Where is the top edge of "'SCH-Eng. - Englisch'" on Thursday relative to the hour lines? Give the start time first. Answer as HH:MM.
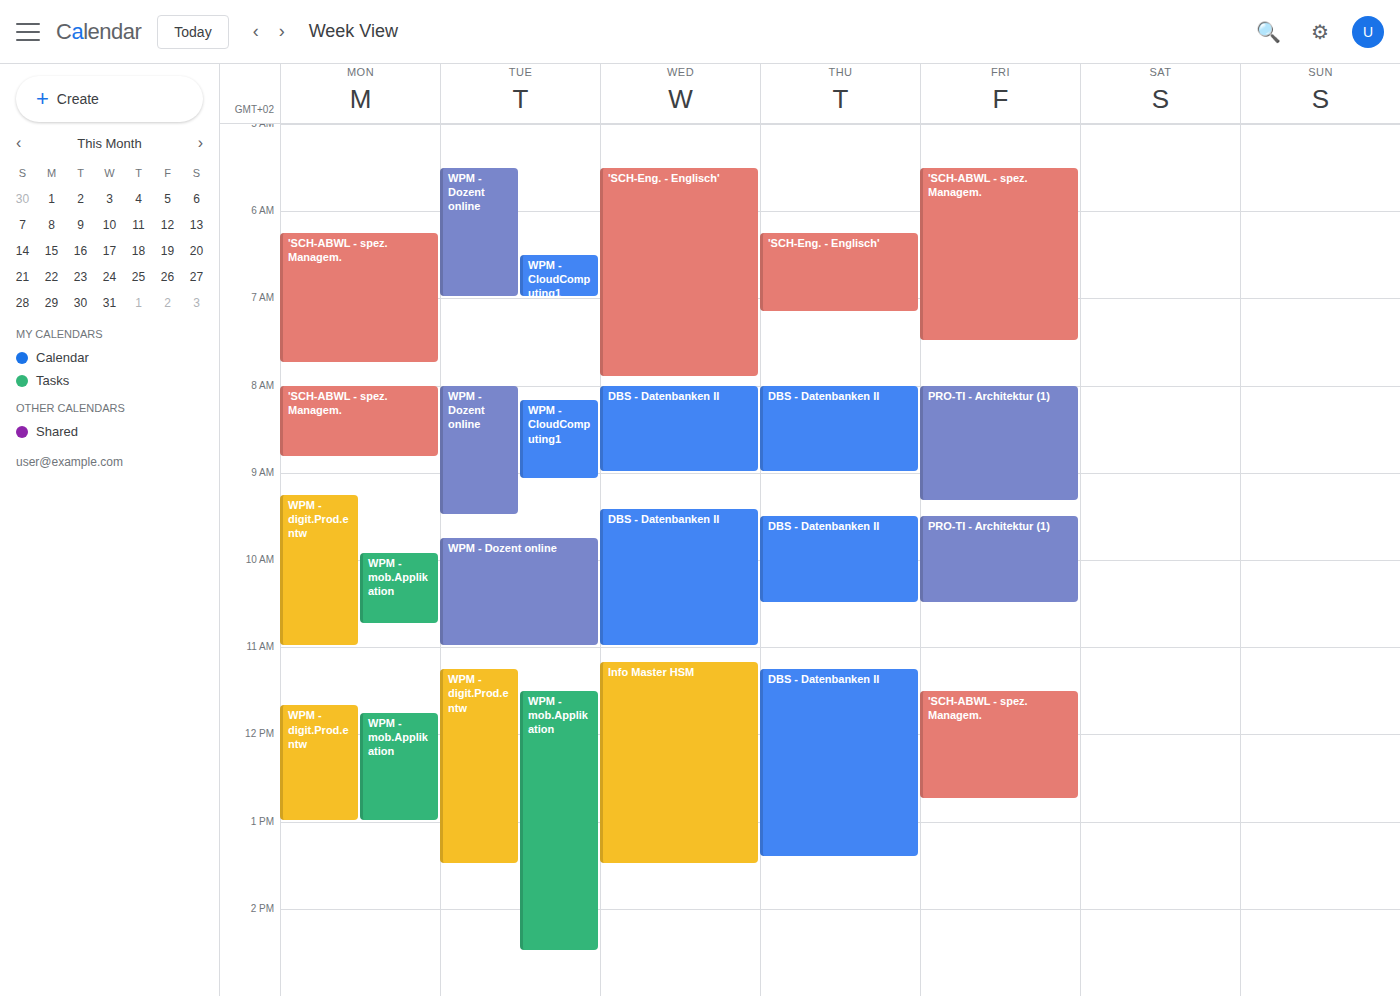
06:15 -- neither: a quarter of the way from the 06:00 line to the 07:00 line.